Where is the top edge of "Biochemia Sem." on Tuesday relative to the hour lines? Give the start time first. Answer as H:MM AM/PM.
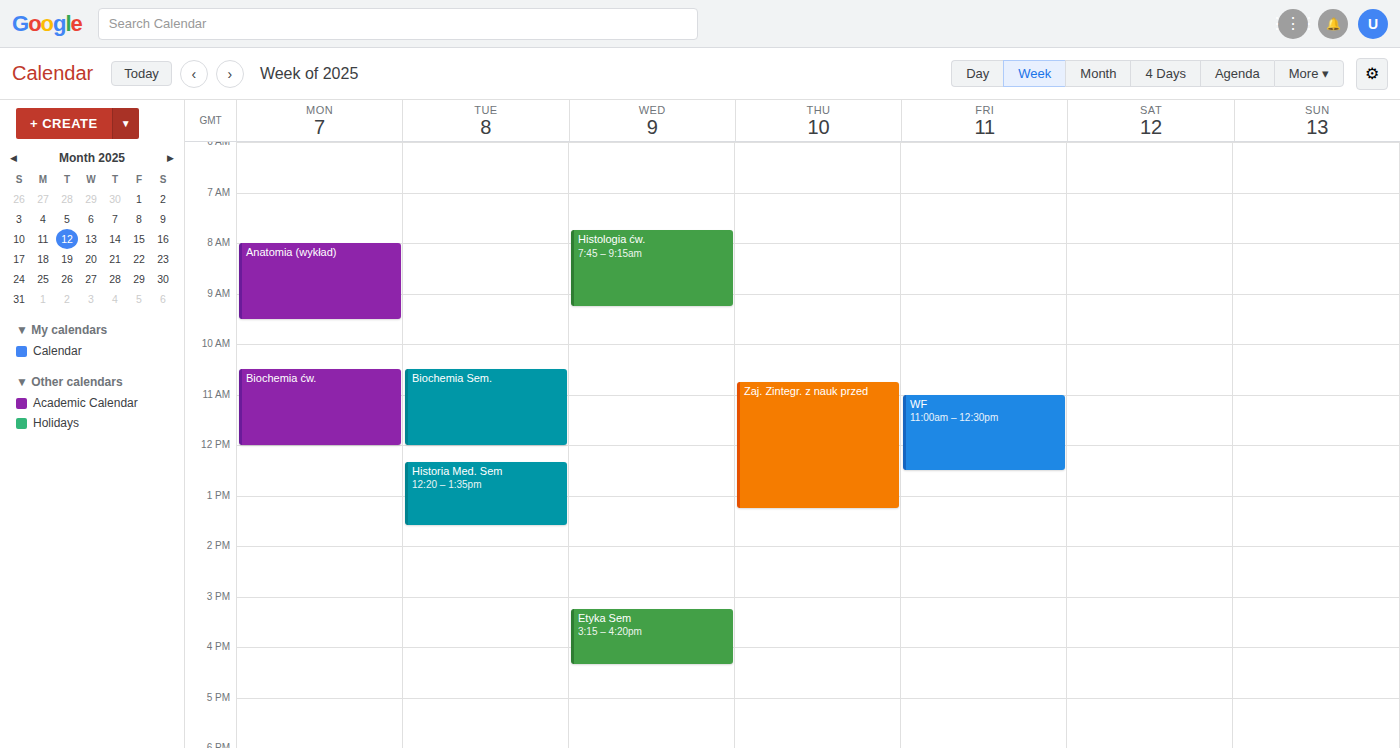
10:30 AM -- halfway between the 10 AM and 11 AM lines.